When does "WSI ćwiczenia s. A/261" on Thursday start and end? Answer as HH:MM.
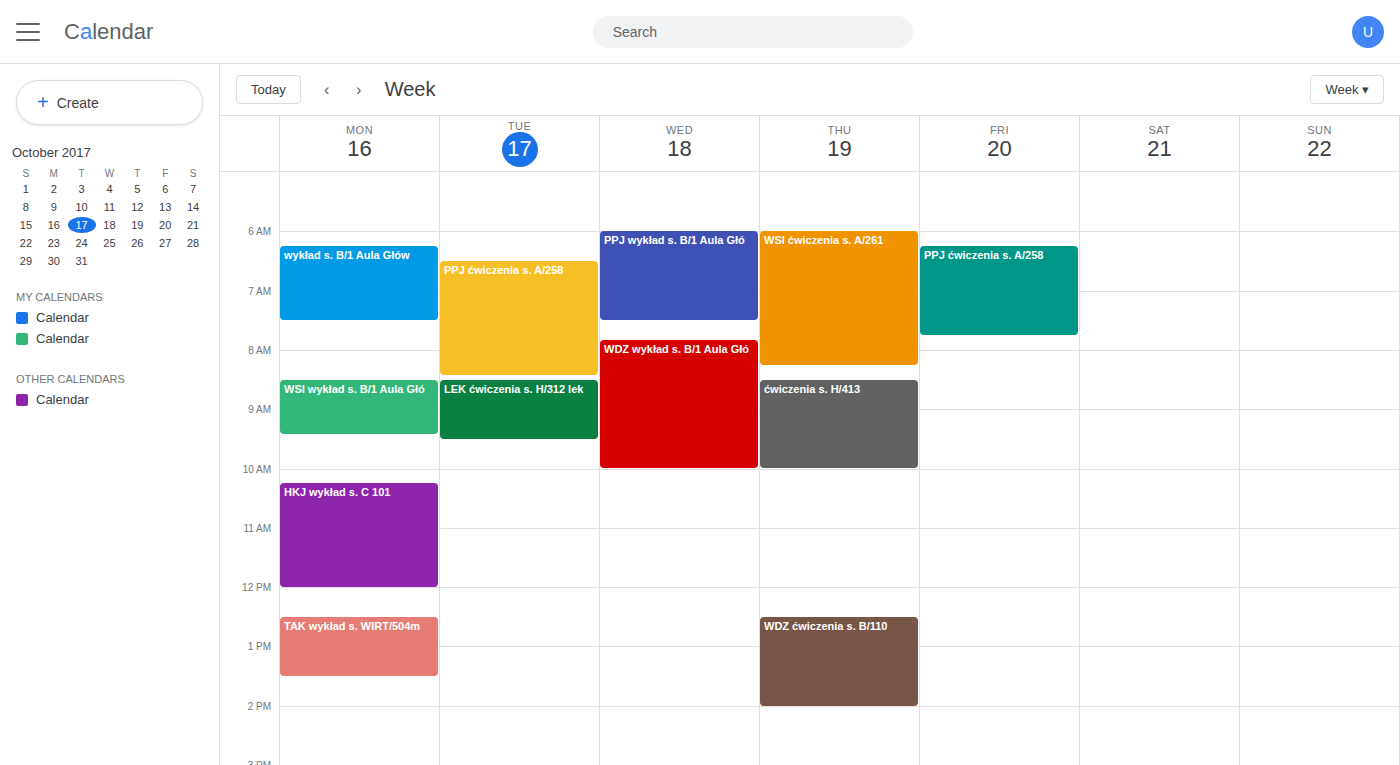
06:00 to 08:15